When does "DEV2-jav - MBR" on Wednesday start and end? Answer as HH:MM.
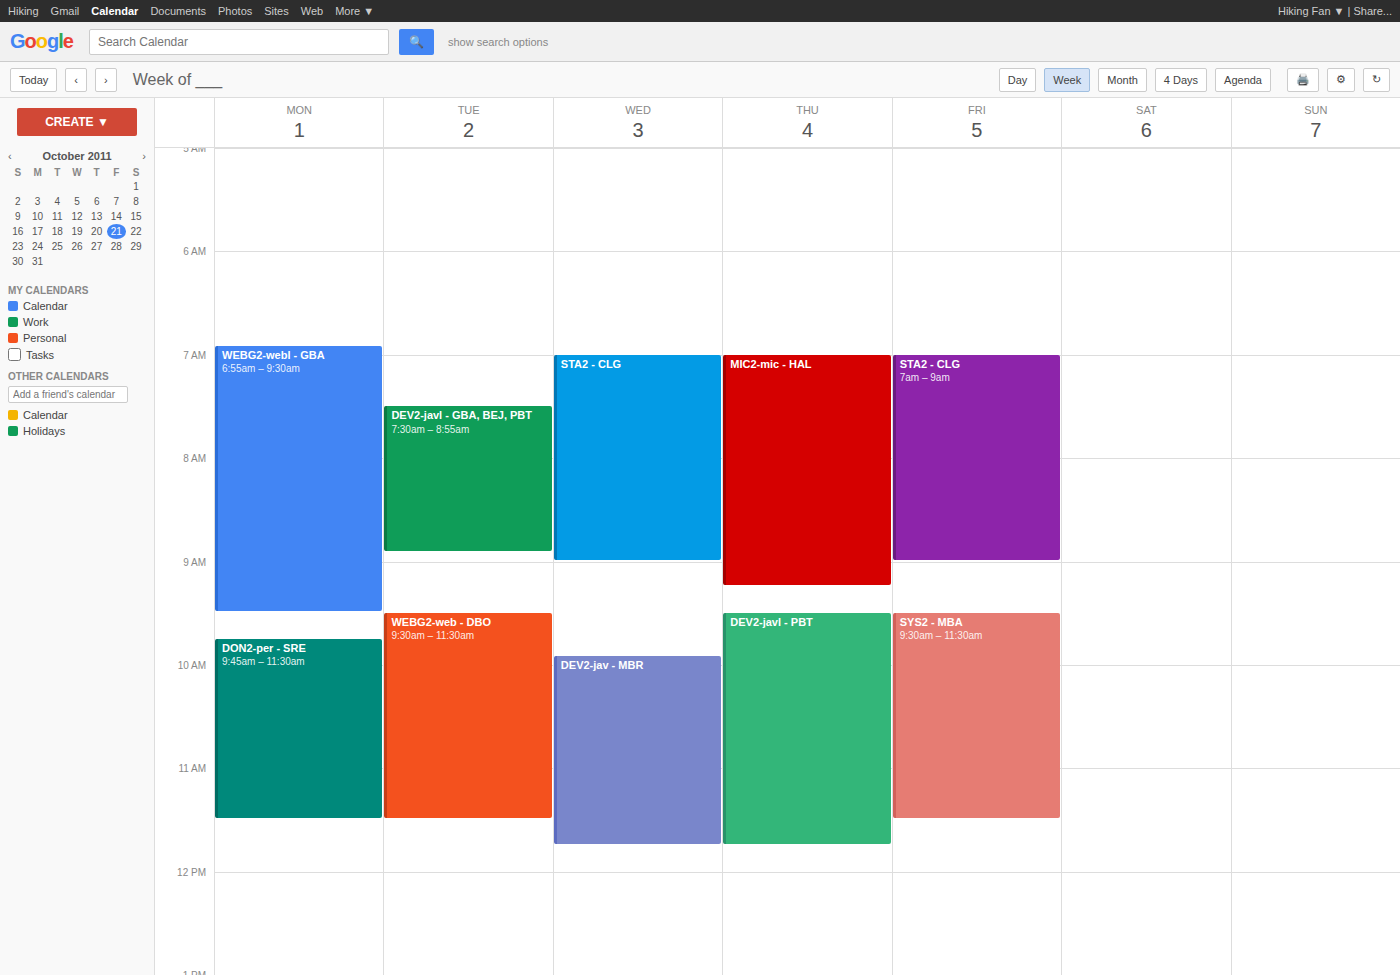
09:55 to 11:45